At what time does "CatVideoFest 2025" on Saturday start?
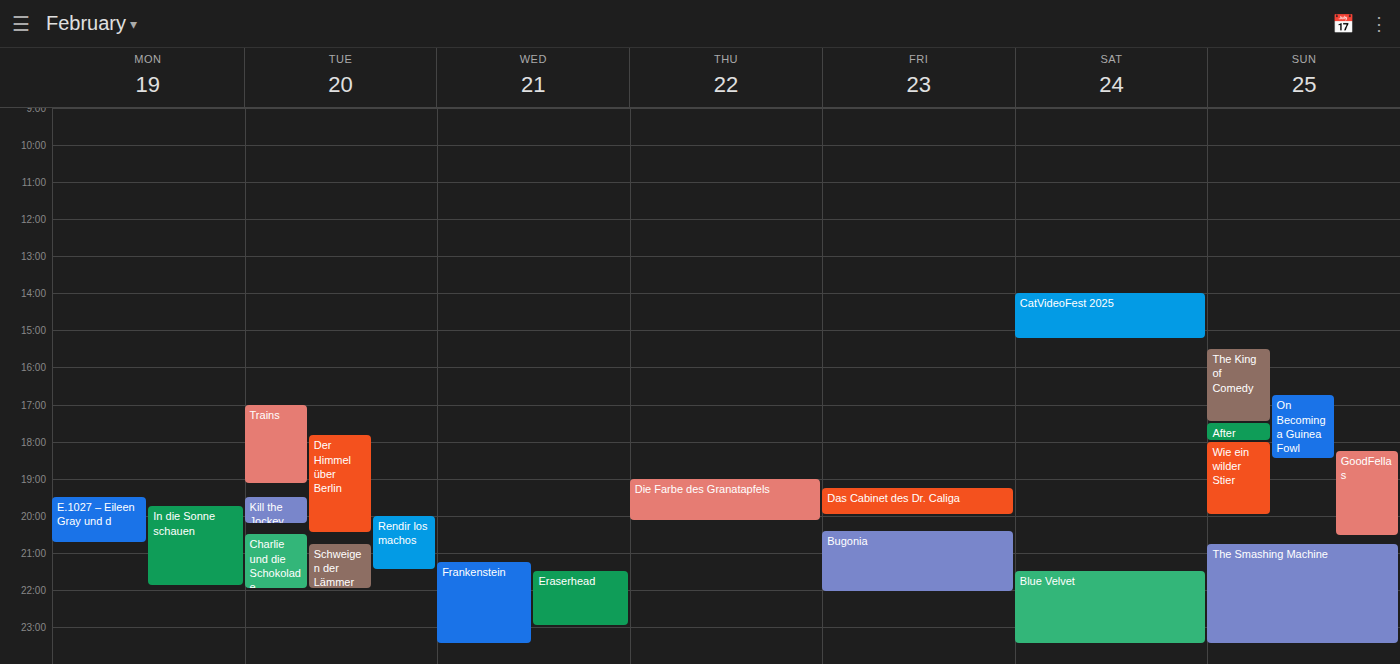
2:00 PM